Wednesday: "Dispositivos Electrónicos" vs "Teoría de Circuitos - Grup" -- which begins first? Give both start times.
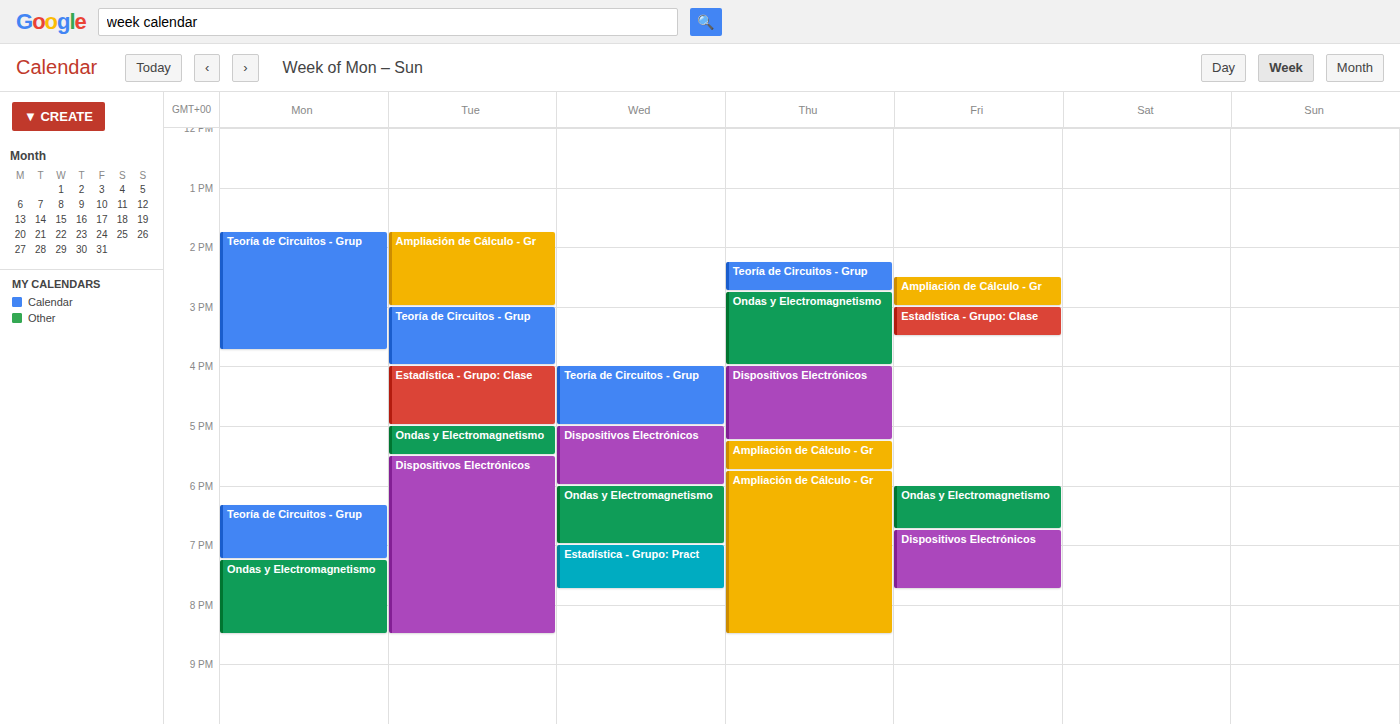
"Teoría de Circuitos - Grup" 4:00 PM; "Dispositivos Electrónicos" 5:00 PM.